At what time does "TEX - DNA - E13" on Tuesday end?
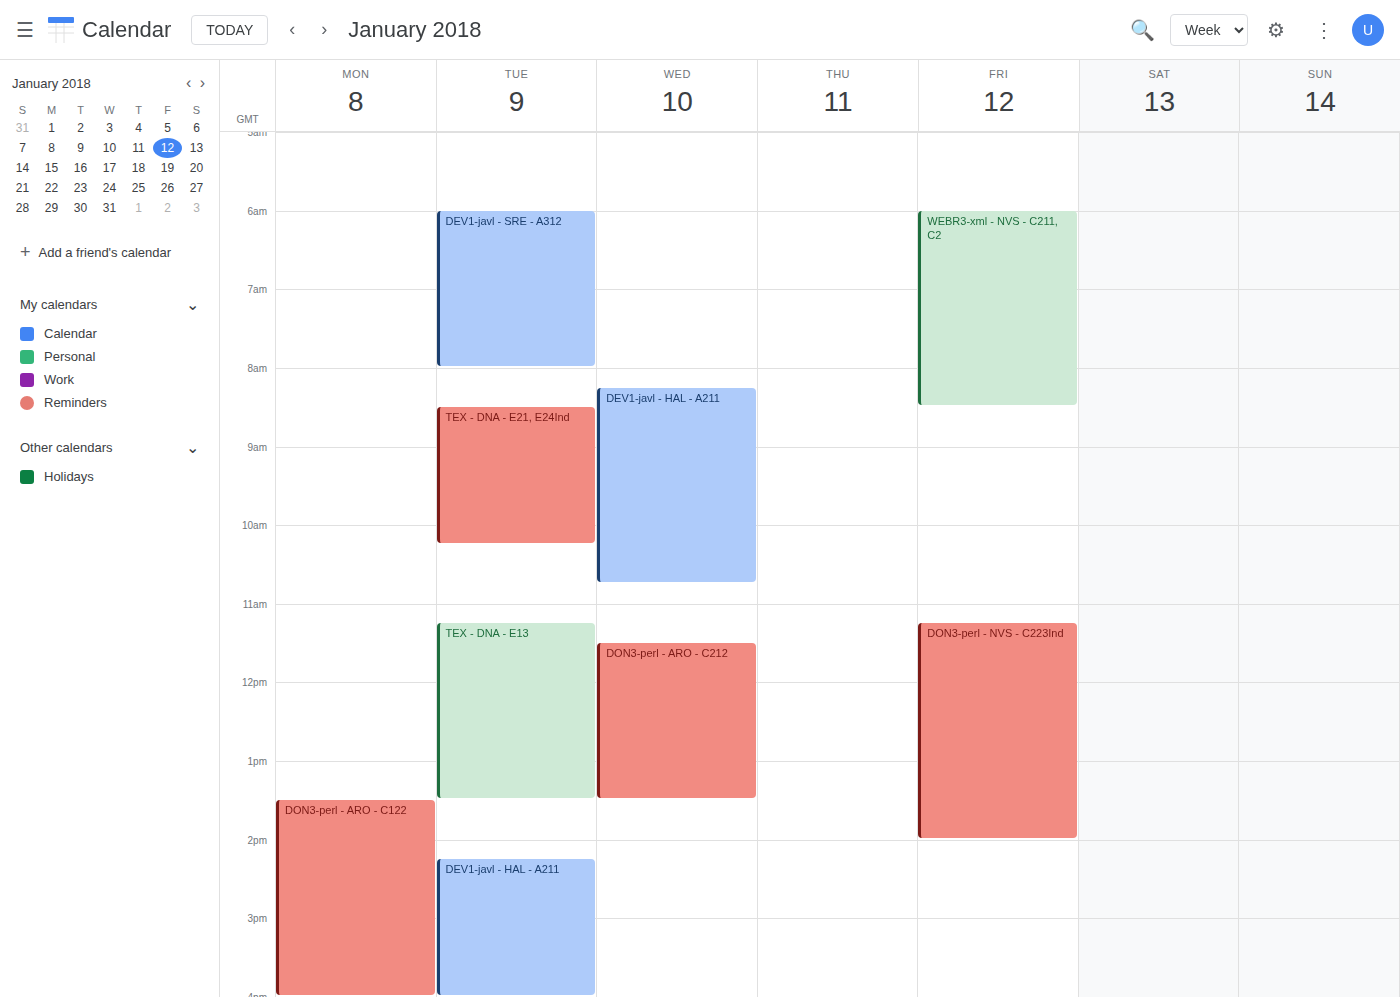
1:30 PM